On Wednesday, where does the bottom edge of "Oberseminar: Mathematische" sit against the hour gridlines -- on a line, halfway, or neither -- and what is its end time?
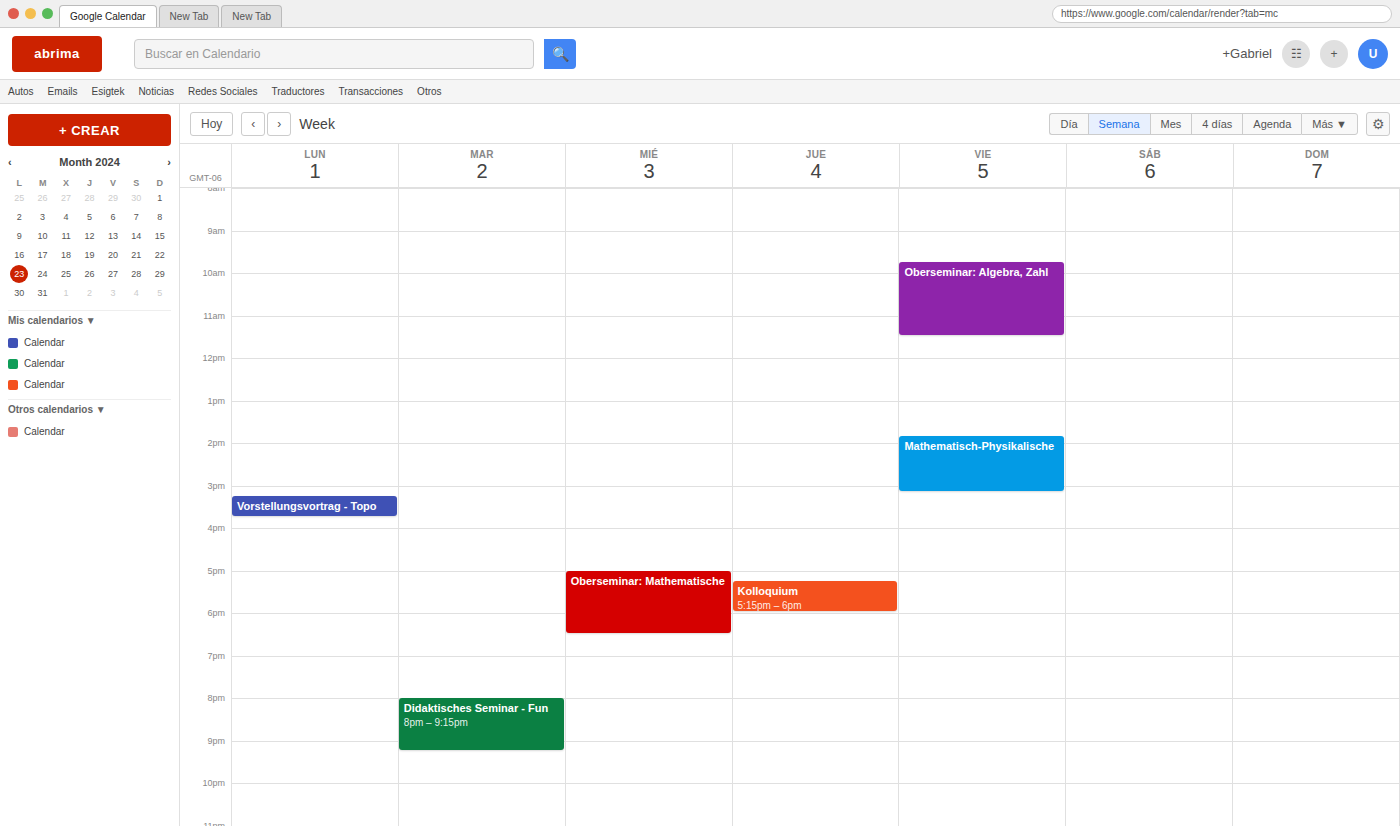
6:30 PM -- halfway between the 6 PM and 7 PM lines.